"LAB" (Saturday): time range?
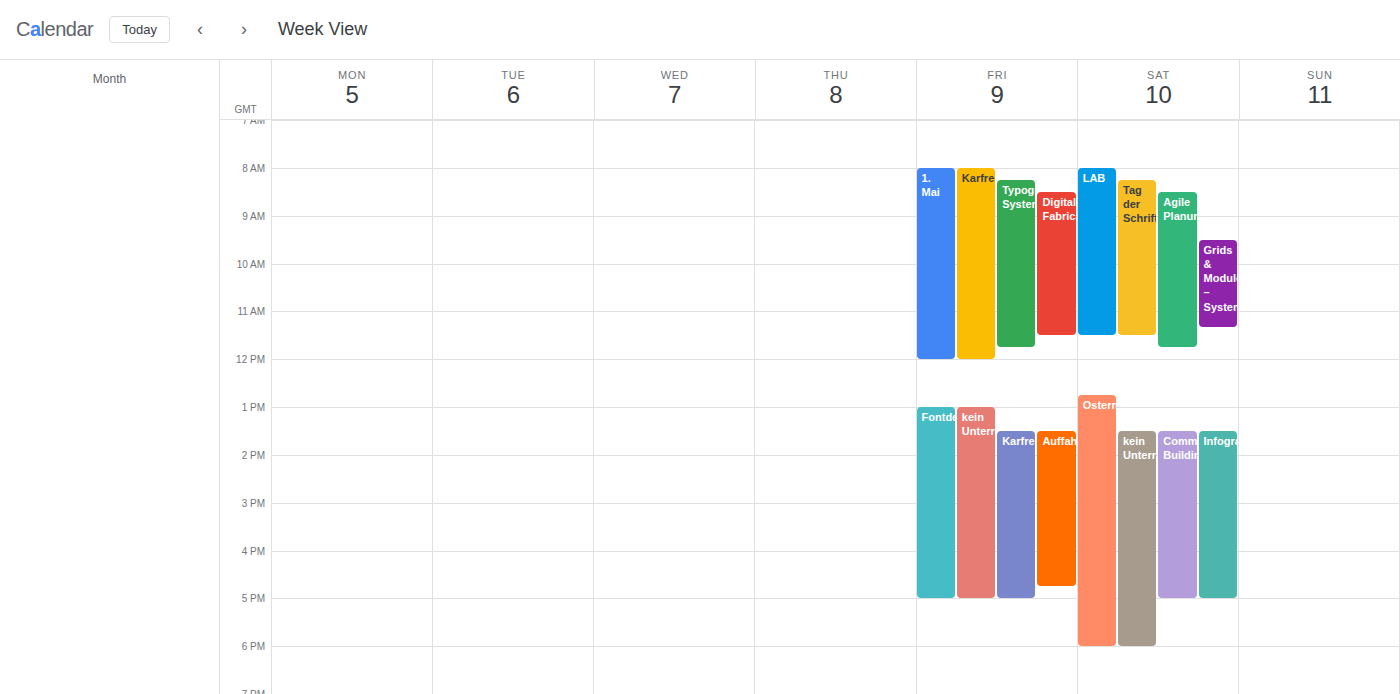
08:00 to 11:30